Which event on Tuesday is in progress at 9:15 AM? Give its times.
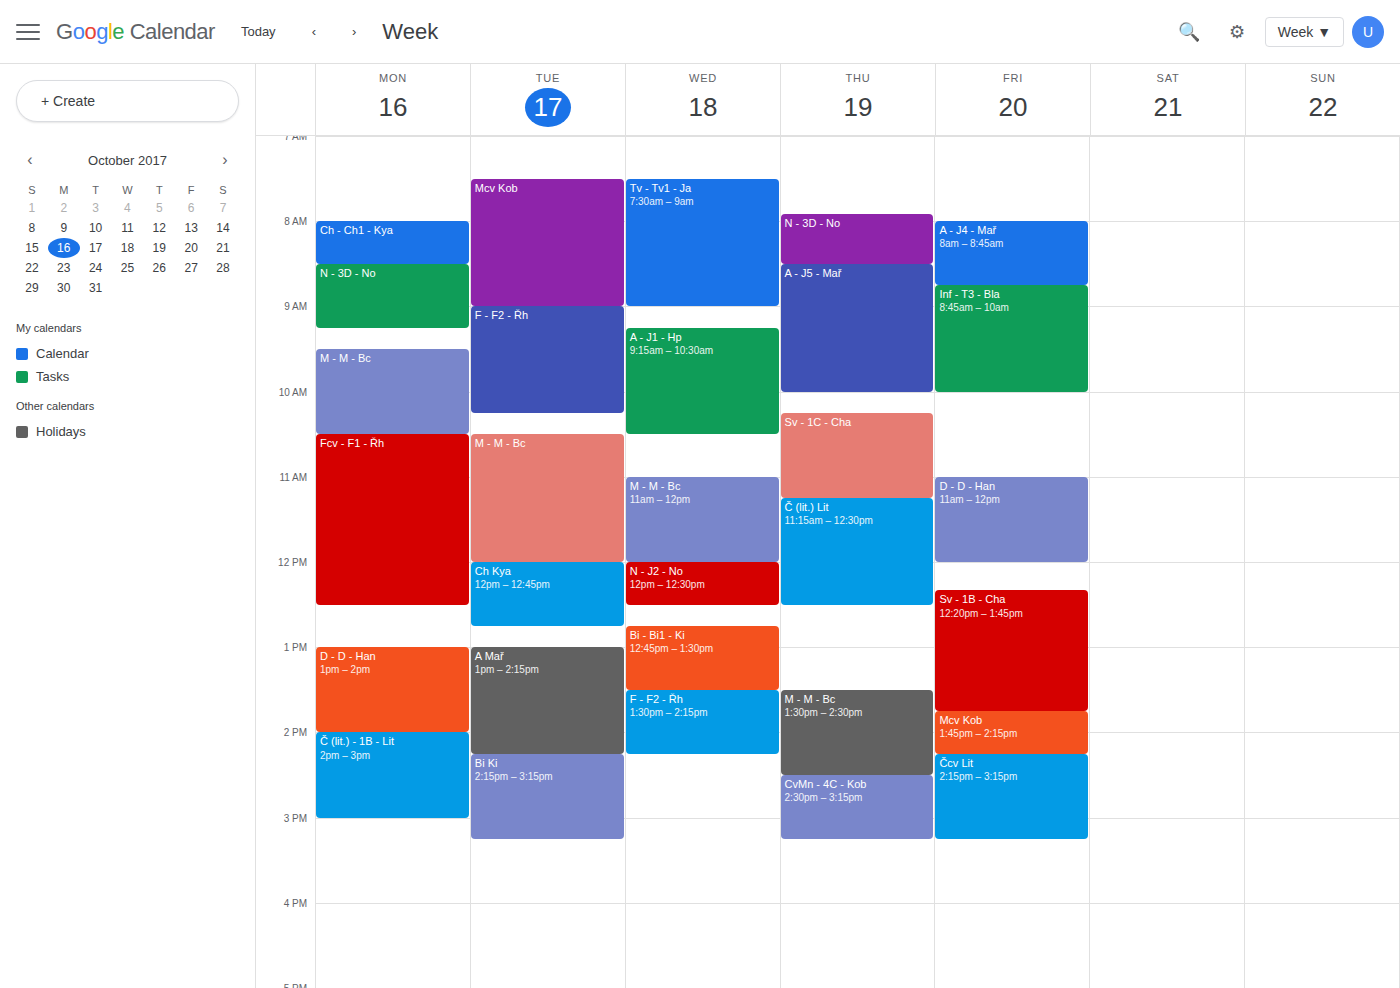
"F - F2 - Řh", 9:00 AM to 10:15 AM